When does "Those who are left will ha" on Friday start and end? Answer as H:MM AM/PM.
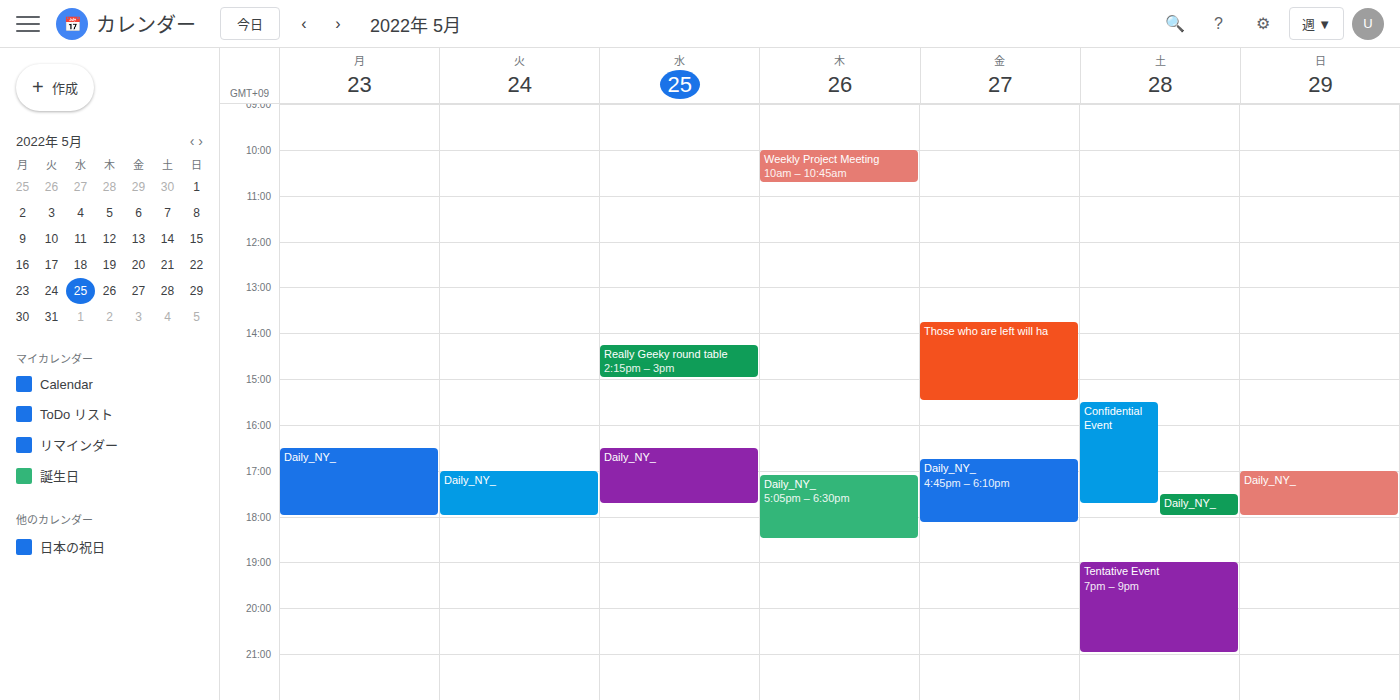
1:45 PM to 3:30 PM